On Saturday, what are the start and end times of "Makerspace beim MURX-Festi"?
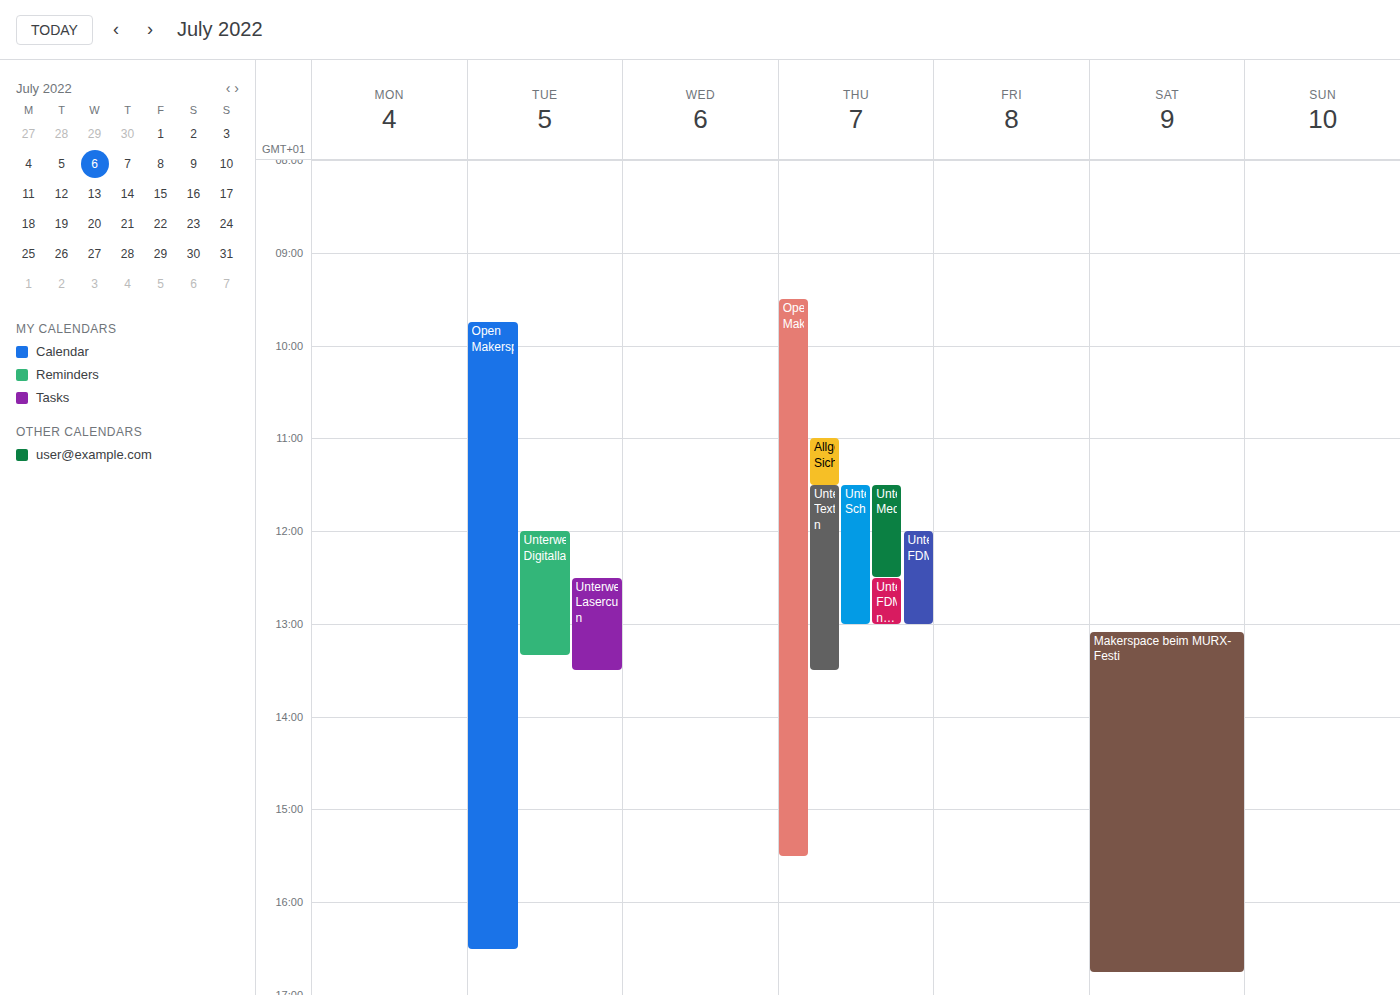
1:05 PM to 4:45 PM